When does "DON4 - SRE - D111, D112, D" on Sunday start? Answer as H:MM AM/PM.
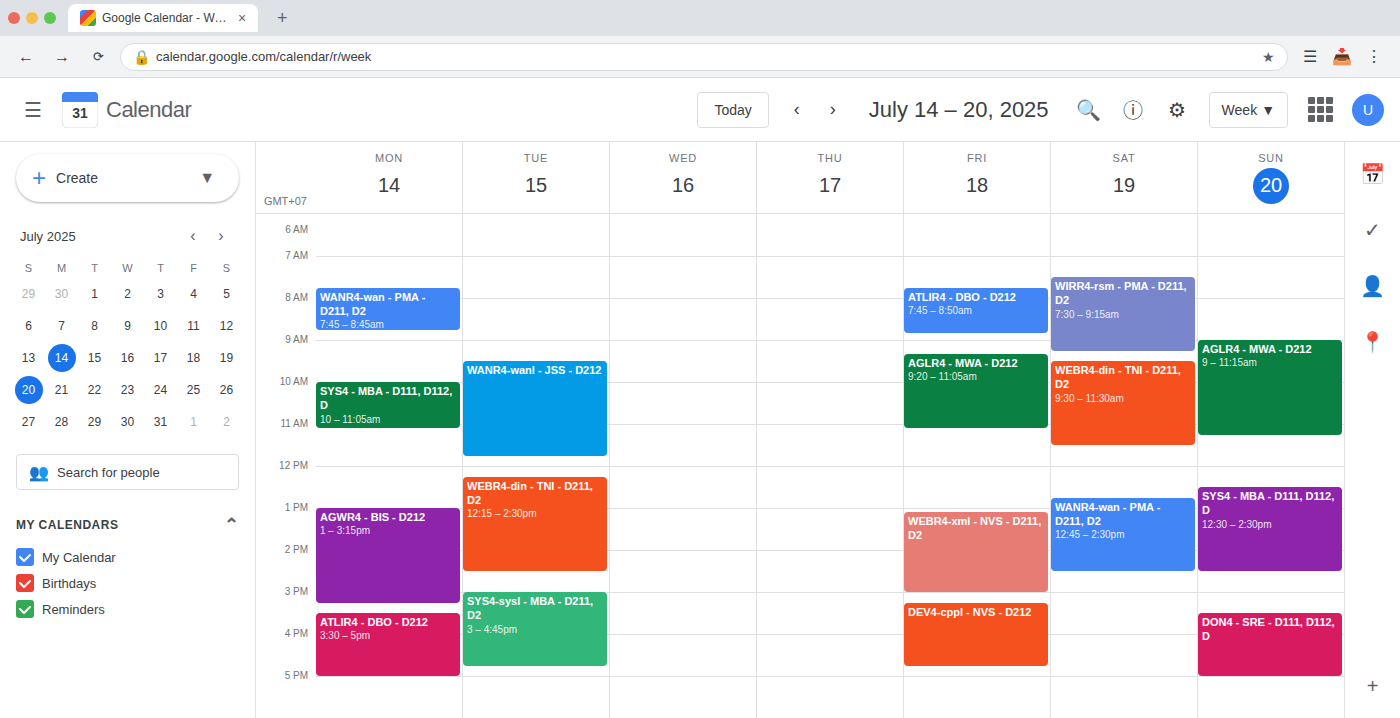
3:30 PM